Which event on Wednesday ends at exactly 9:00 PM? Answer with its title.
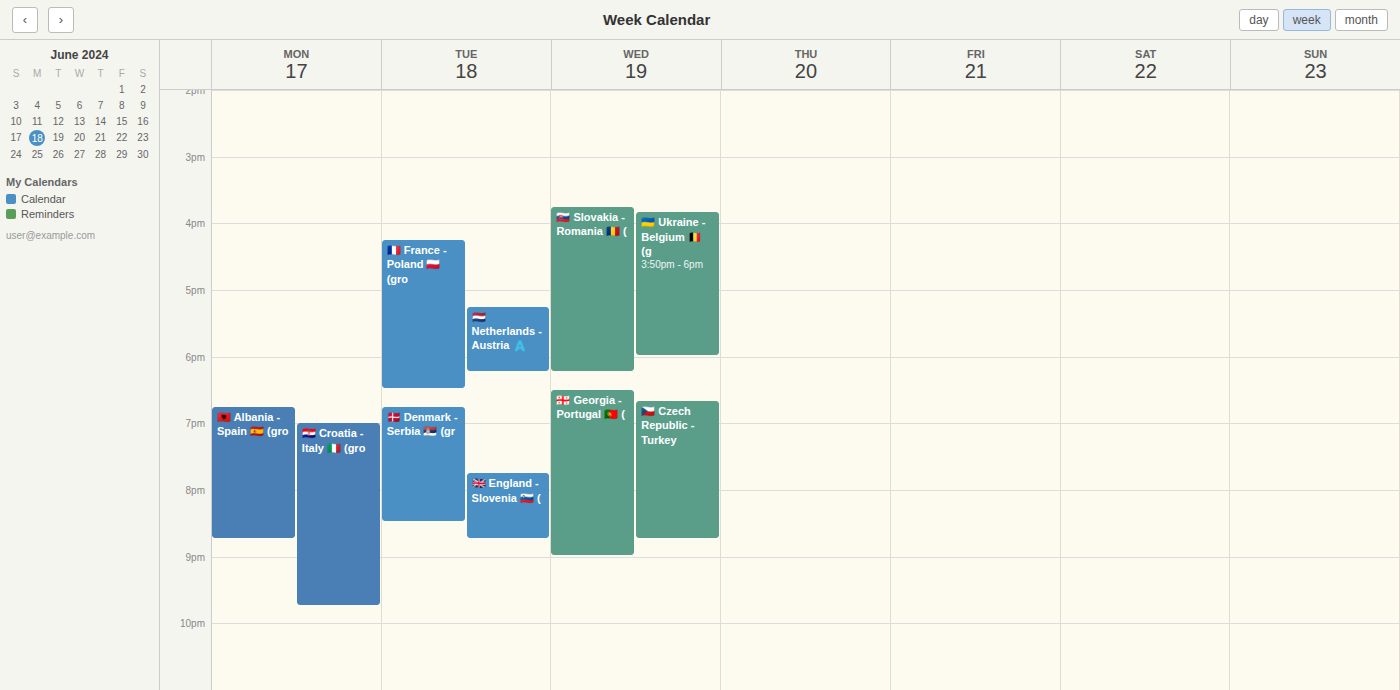
"🇬🇪 Georgia - Portugal 🇵🇹 ("